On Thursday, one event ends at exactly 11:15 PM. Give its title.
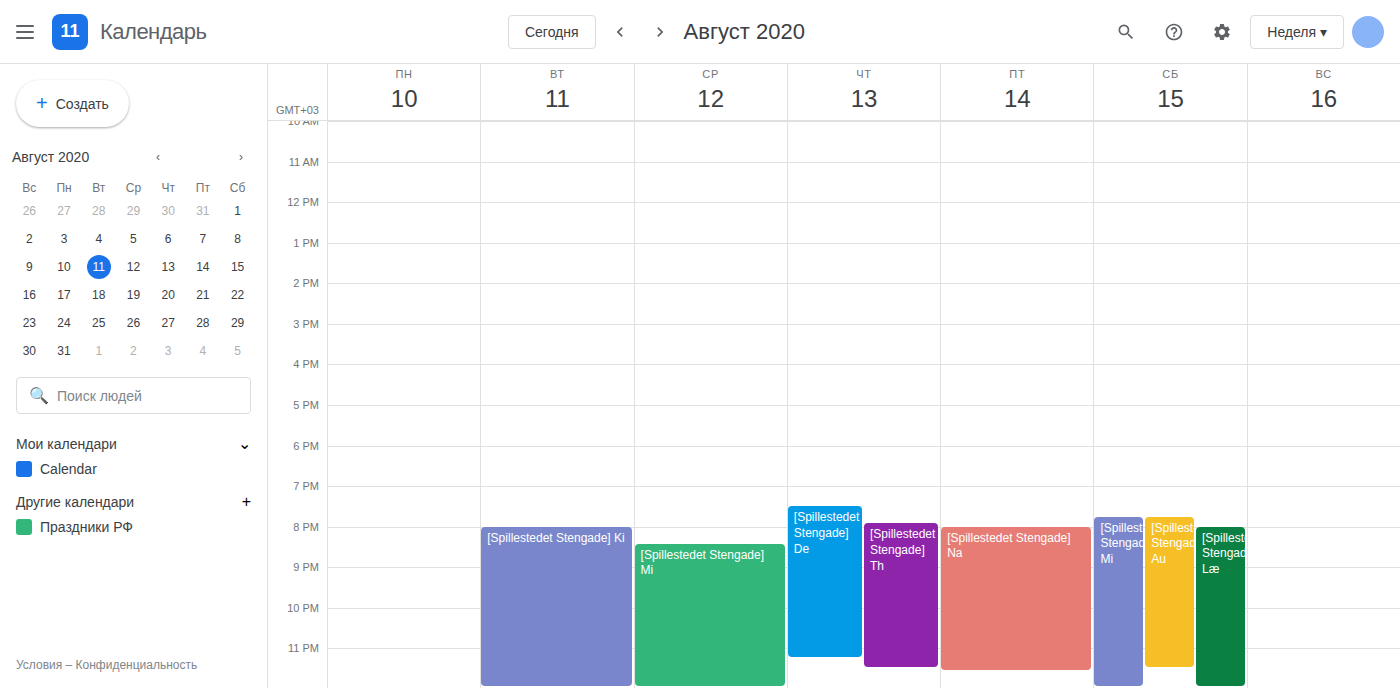
"[Spillestedet Stengade] De"